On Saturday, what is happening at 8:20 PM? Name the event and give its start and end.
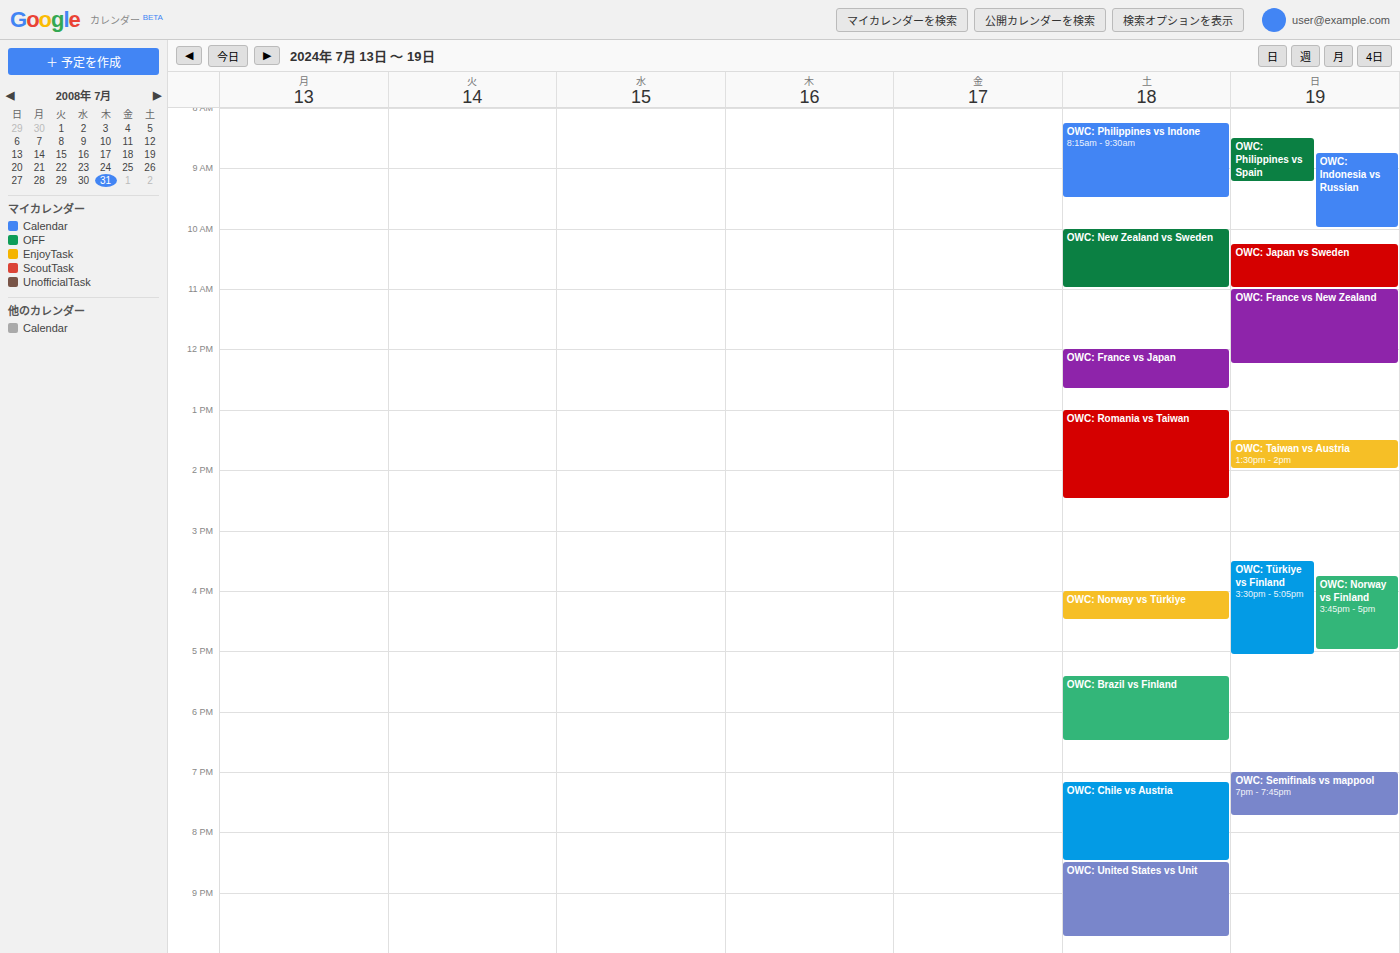
"OWC: Chile vs Austria", 7:10 PM to 8:30 PM